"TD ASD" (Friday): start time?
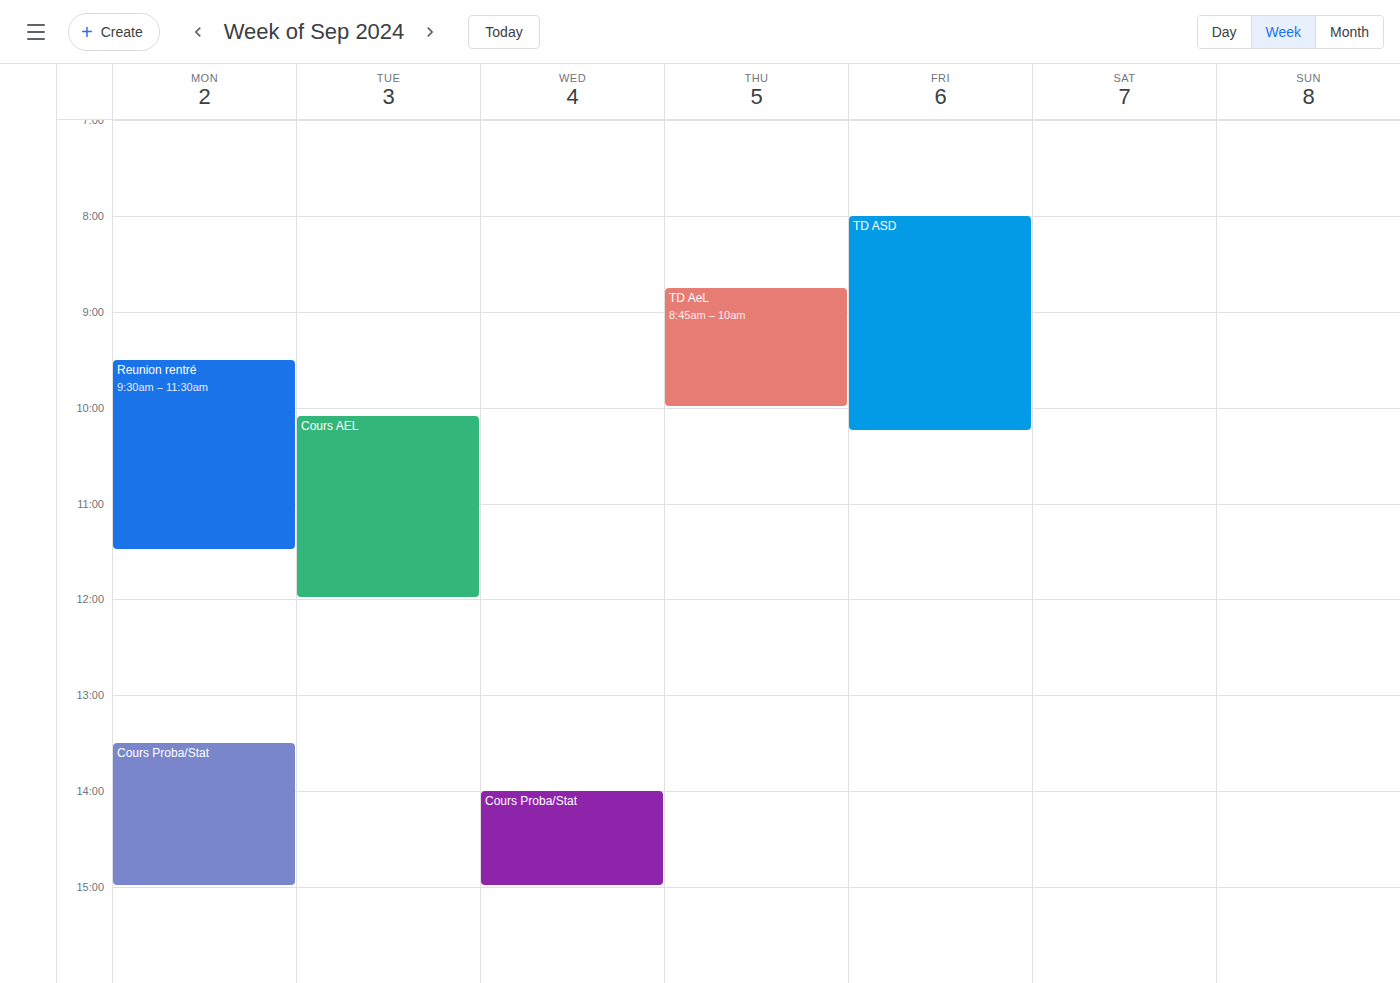
08:00